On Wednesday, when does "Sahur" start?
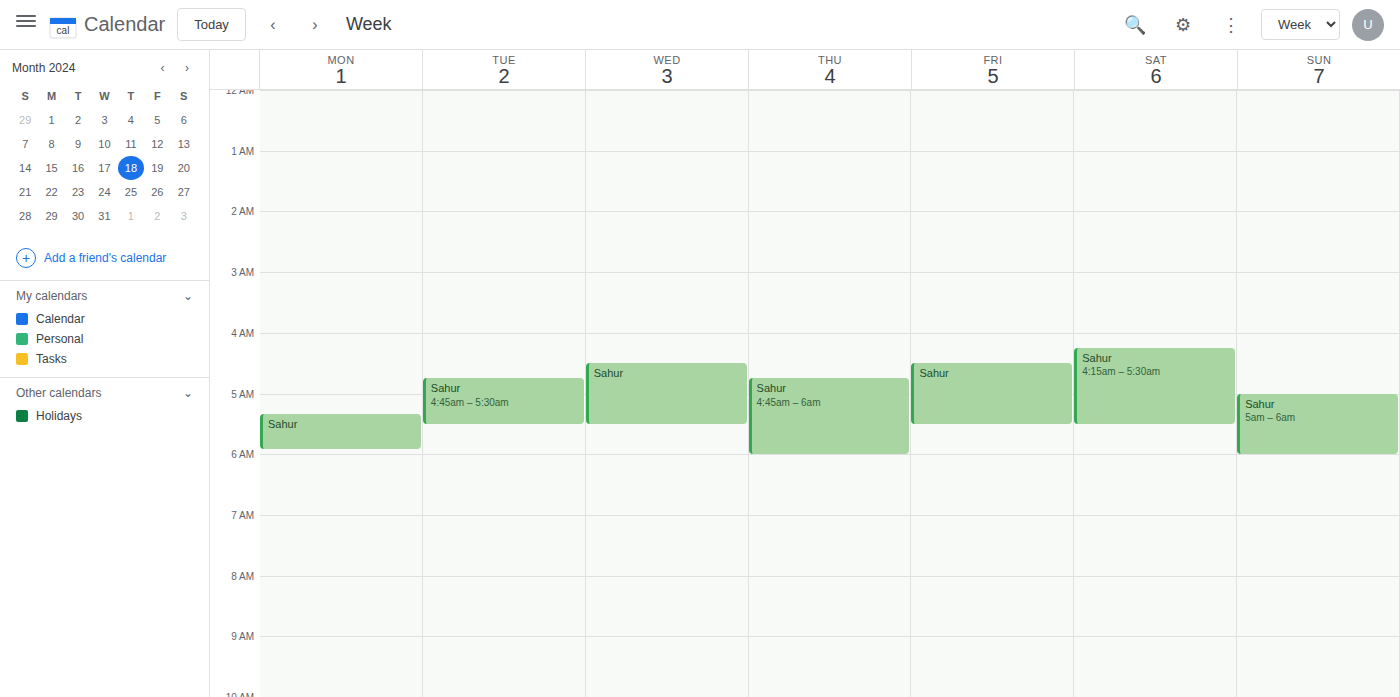
4:30 AM